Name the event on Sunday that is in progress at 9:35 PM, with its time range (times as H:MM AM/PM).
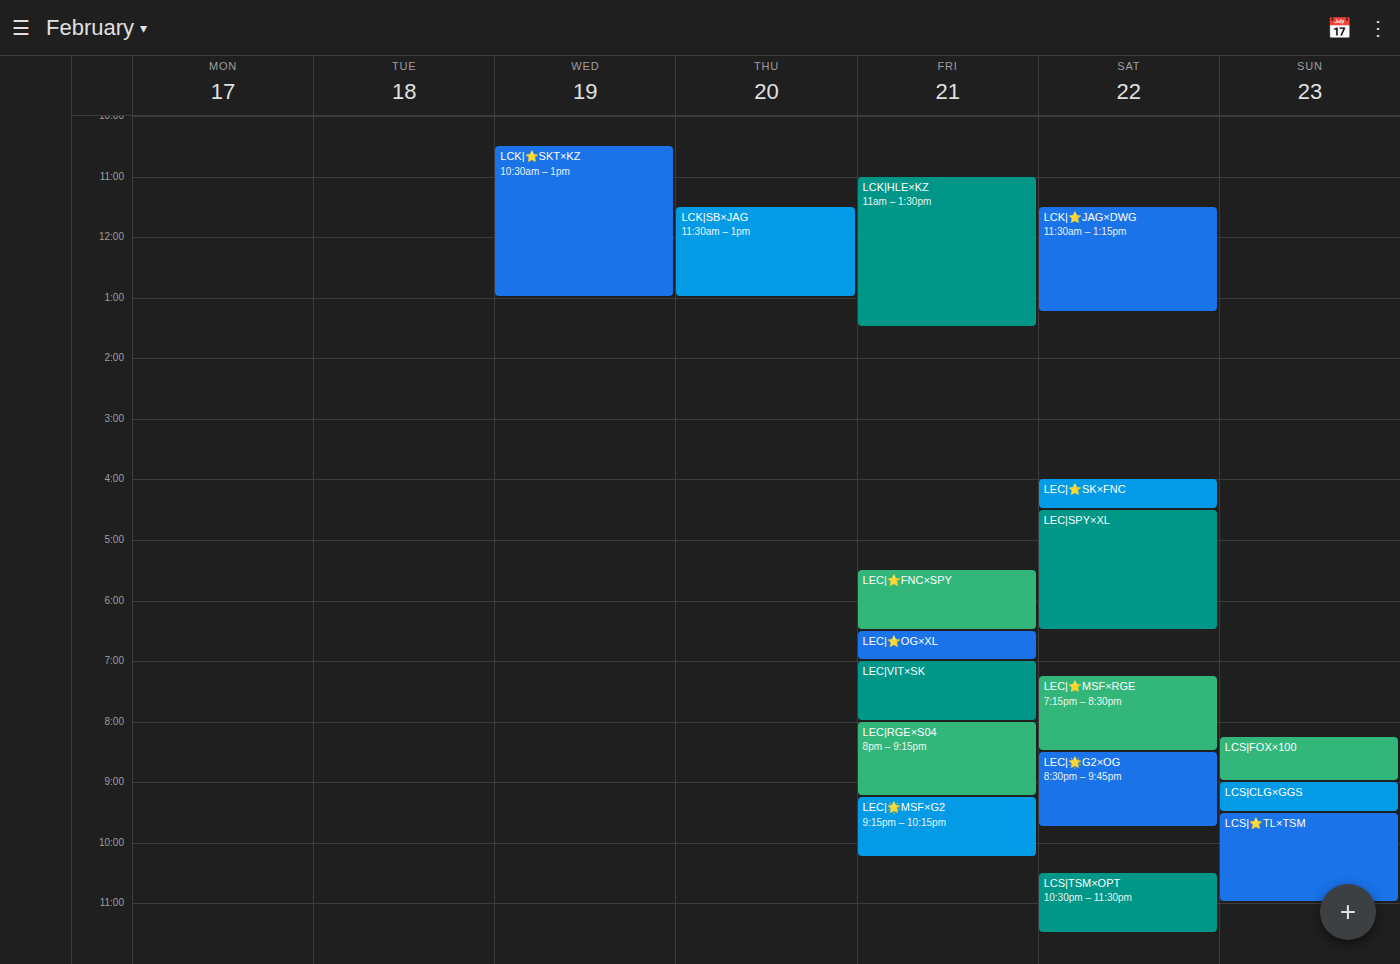
"LCS|⭐TL×TSM", 9:30 PM to 11:00 PM